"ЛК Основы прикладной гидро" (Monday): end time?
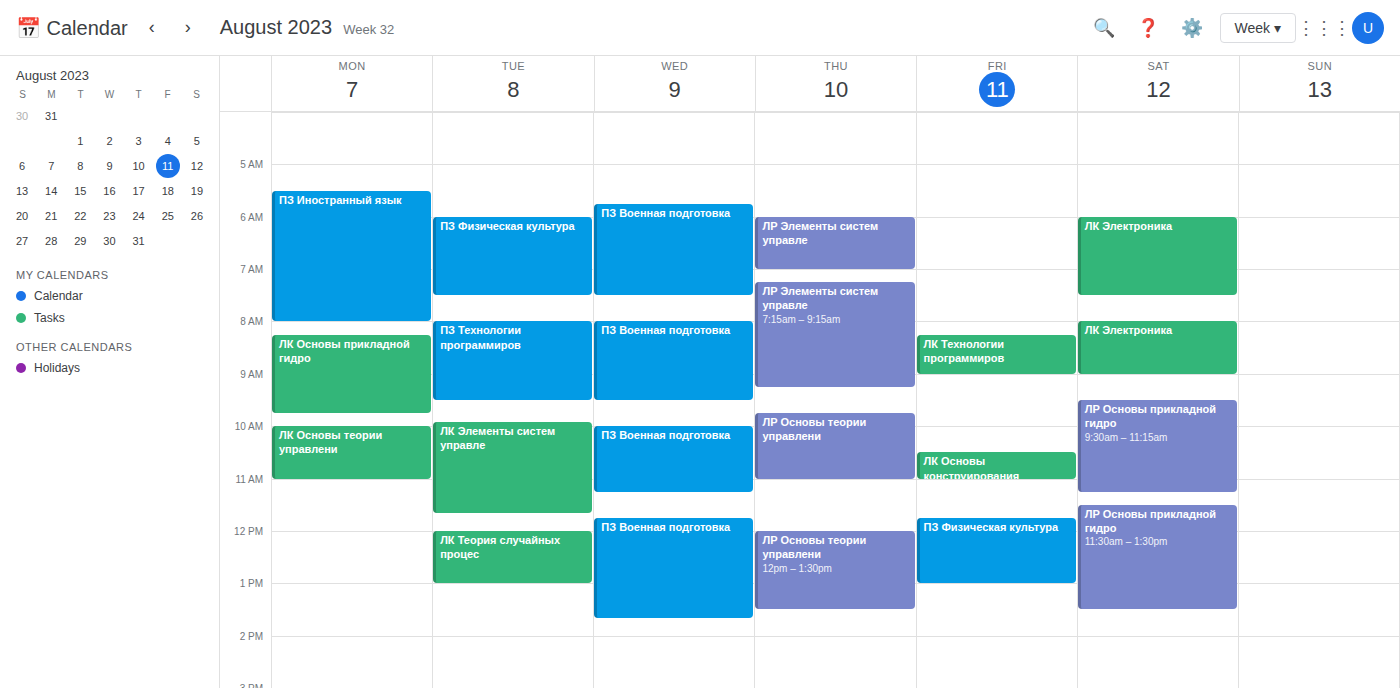
9:45 AM